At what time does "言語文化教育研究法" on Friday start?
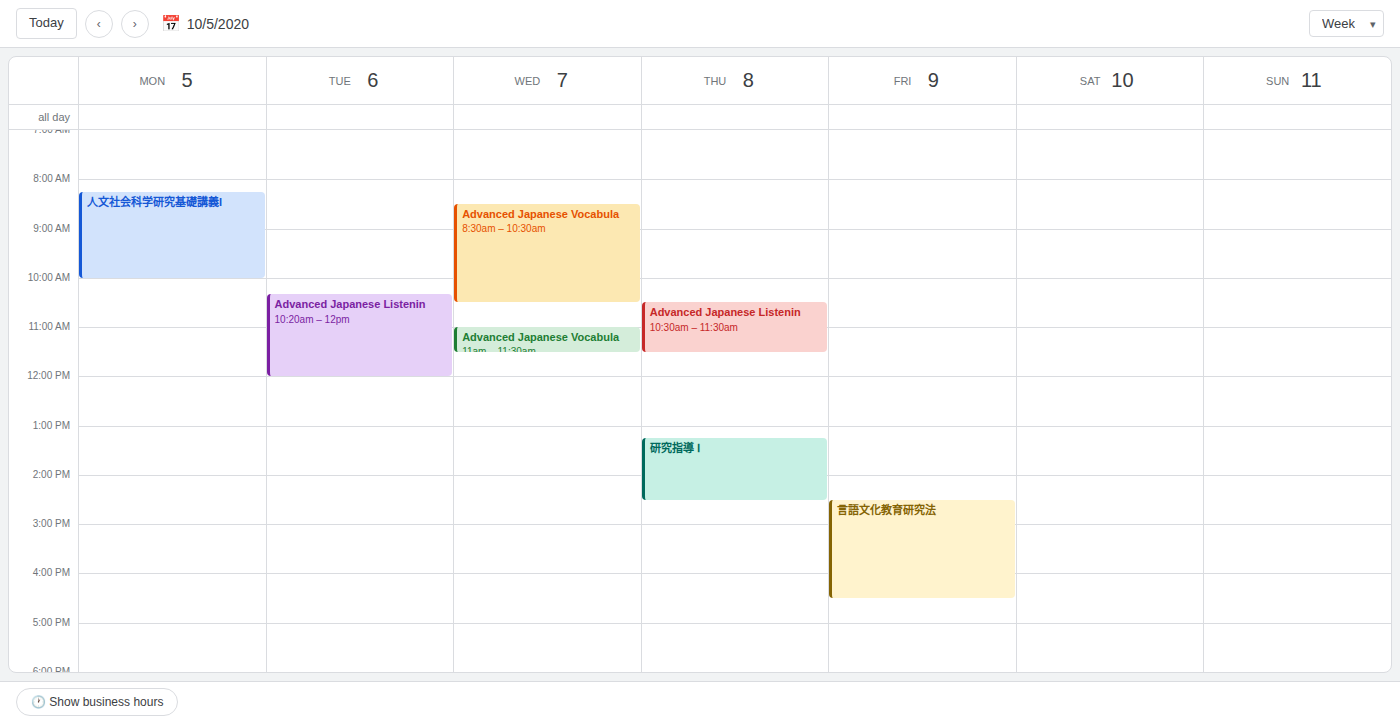
2:30 PM